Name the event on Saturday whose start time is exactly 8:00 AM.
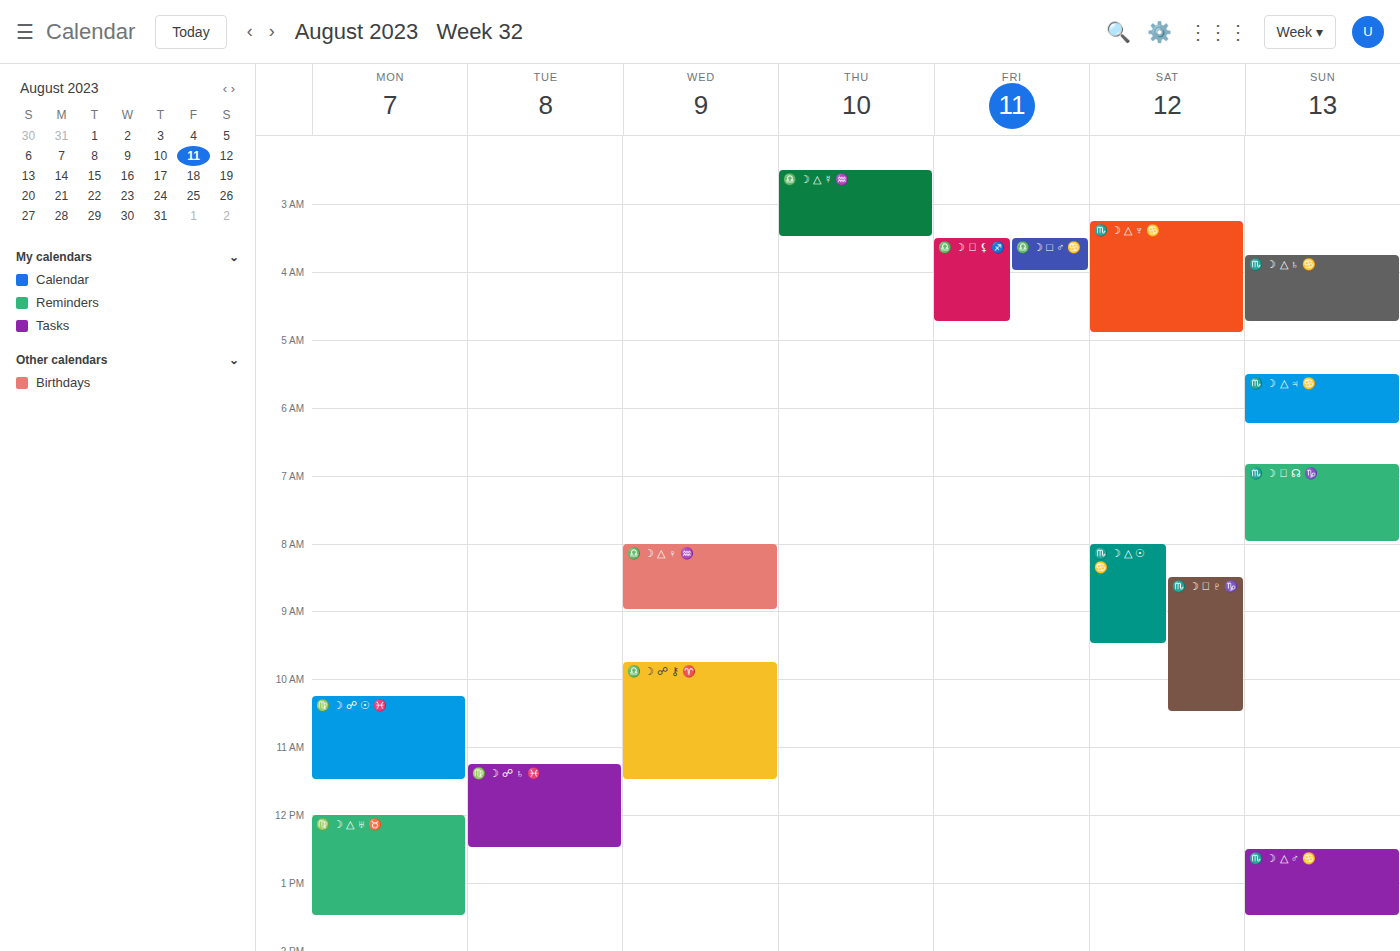
"♏️ ☽ △ ☉ ♋️"